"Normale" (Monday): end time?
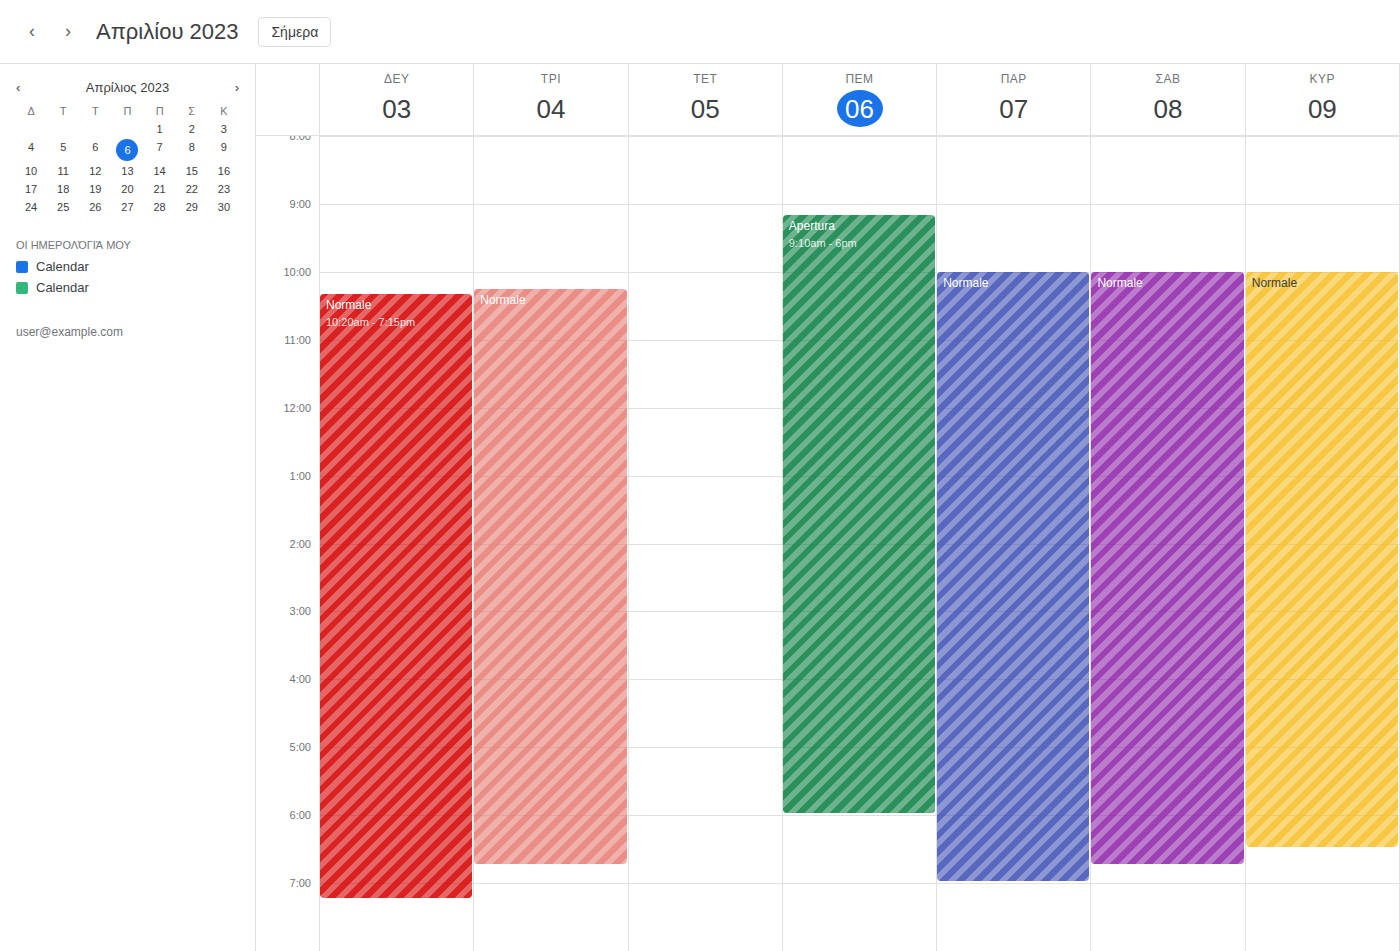
7:15 PM